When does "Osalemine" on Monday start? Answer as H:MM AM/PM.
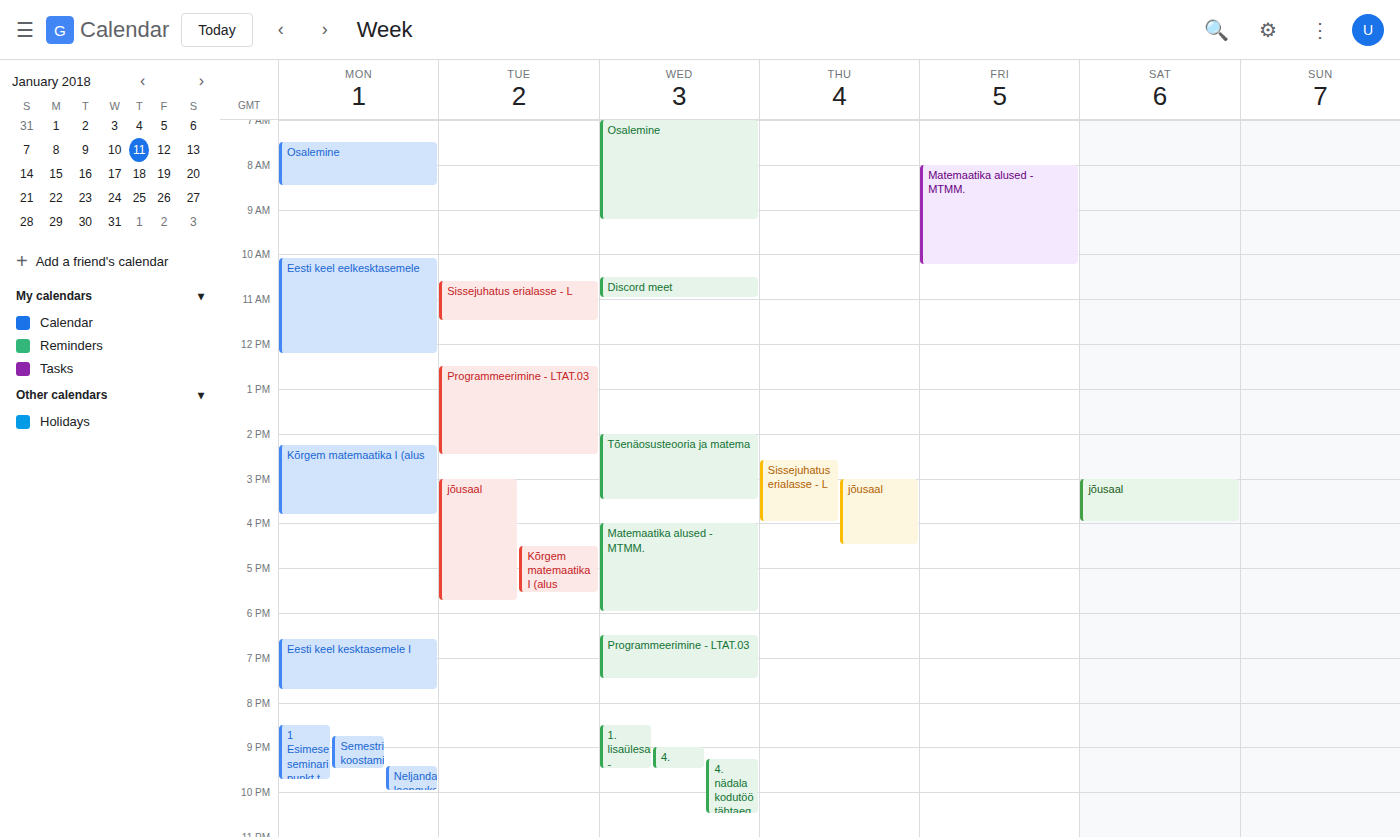
7:30 AM